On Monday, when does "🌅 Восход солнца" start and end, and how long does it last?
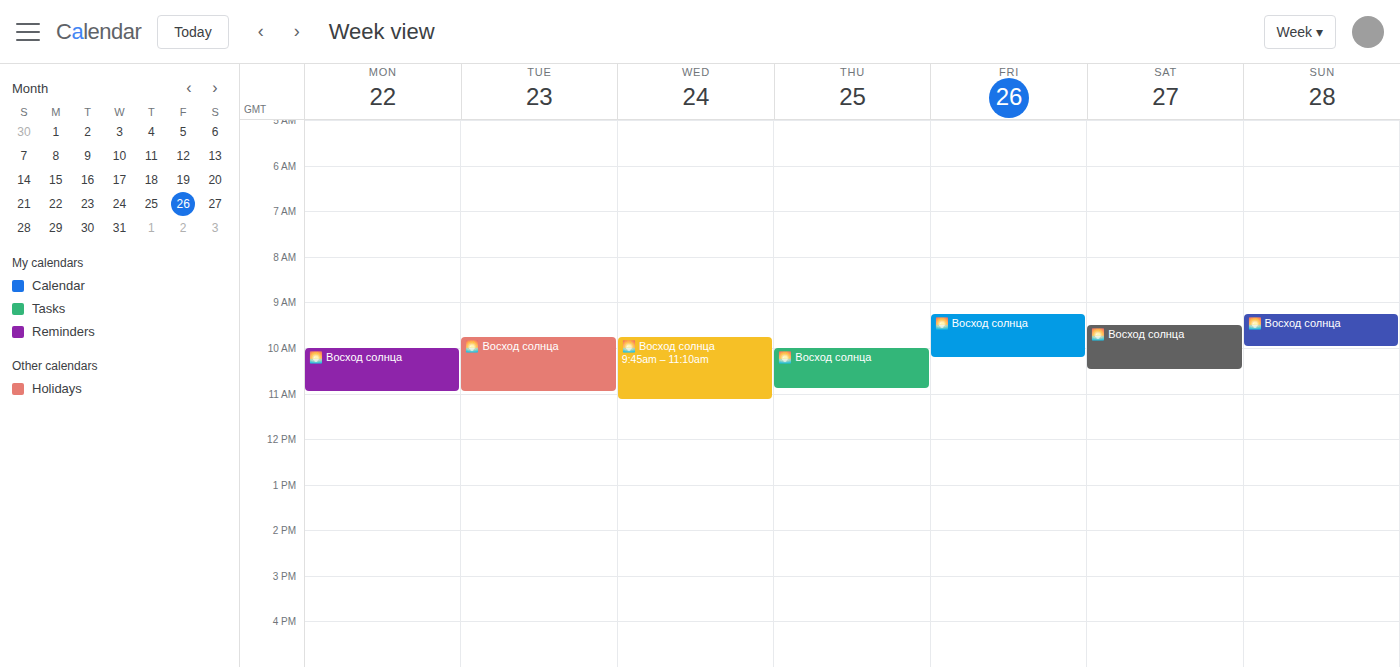
10:00 AM to 11:00 AM, 1 hour